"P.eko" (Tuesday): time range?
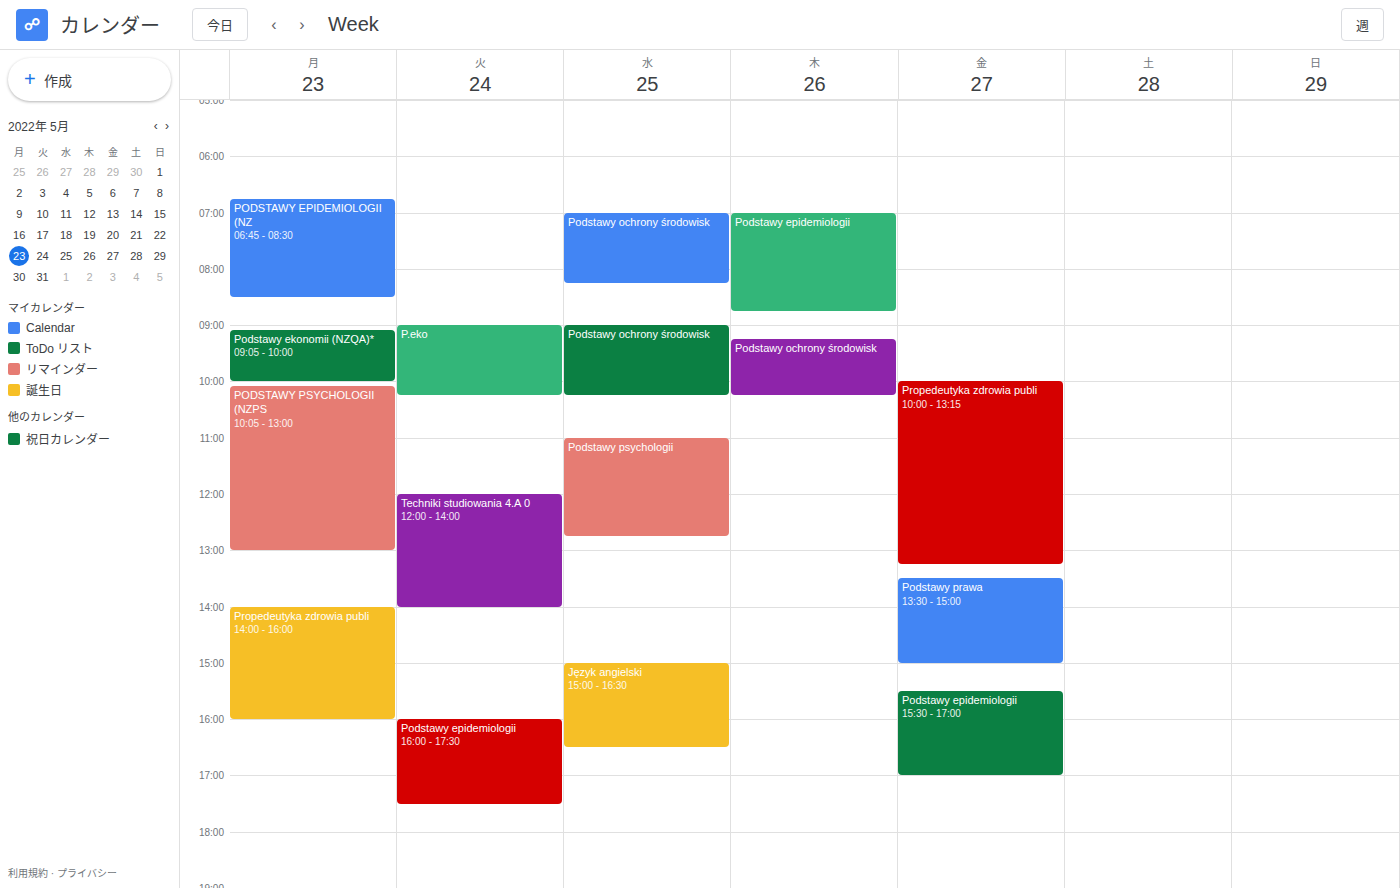
9:00 AM to 10:15 AM